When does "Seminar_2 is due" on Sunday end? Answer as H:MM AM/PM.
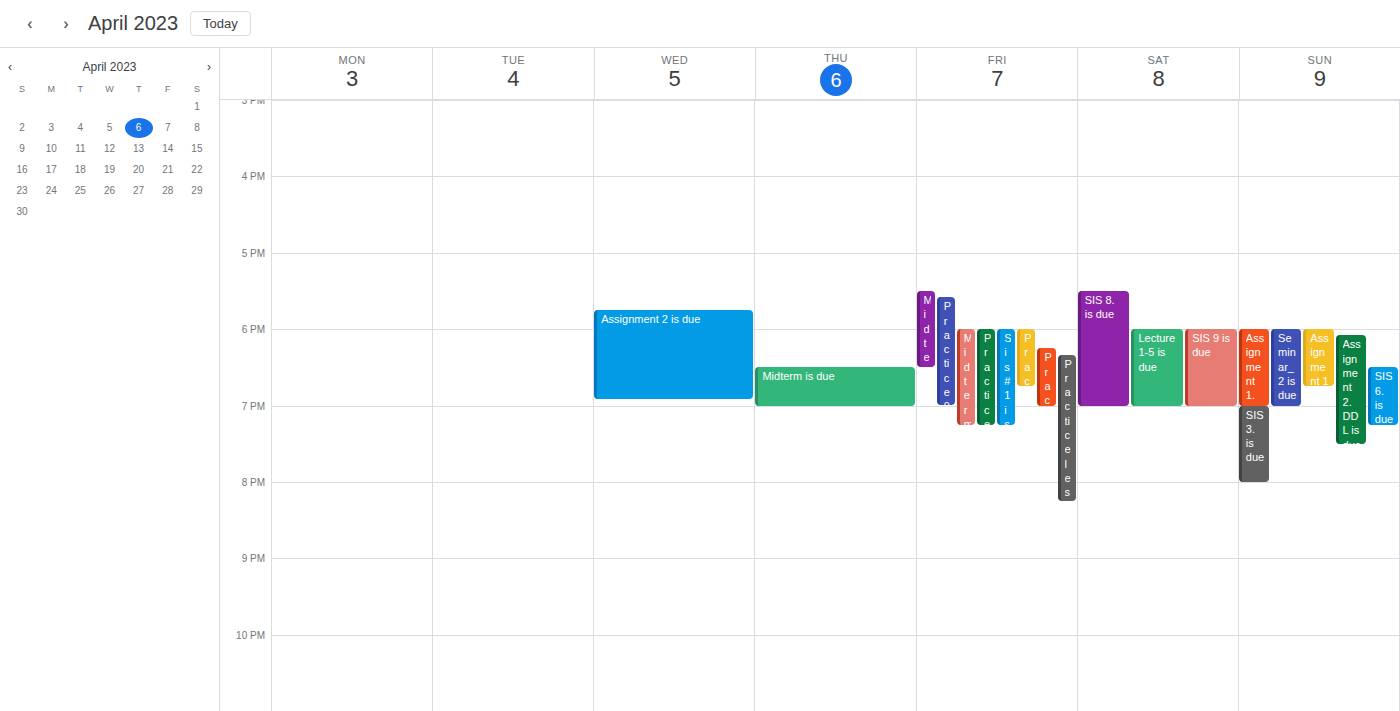
7:00 PM